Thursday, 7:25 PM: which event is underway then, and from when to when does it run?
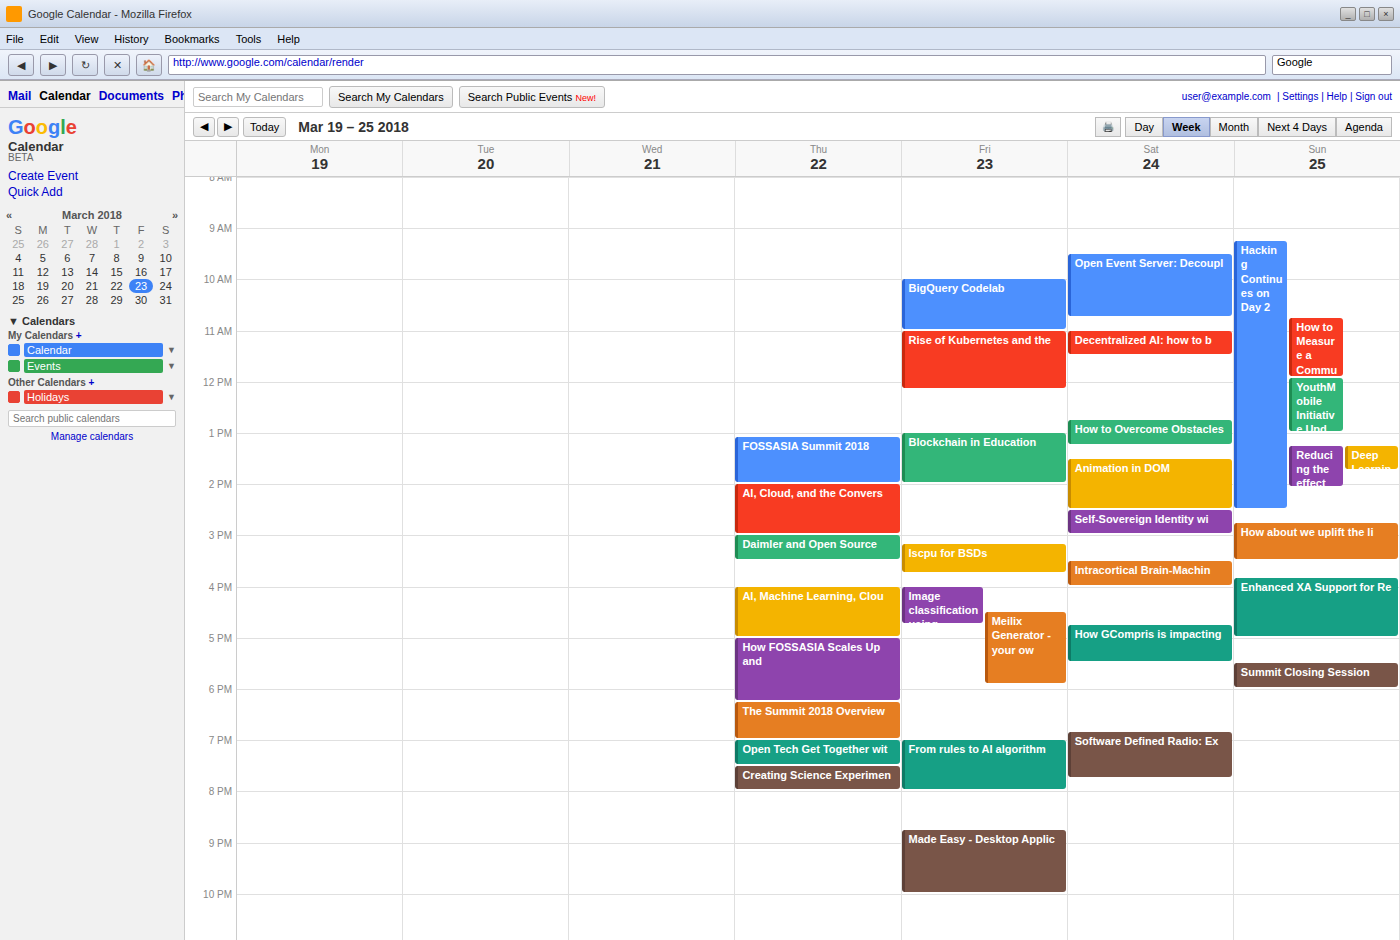
"Open Tech Get Together wit", 7:00 PM to 7:30 PM